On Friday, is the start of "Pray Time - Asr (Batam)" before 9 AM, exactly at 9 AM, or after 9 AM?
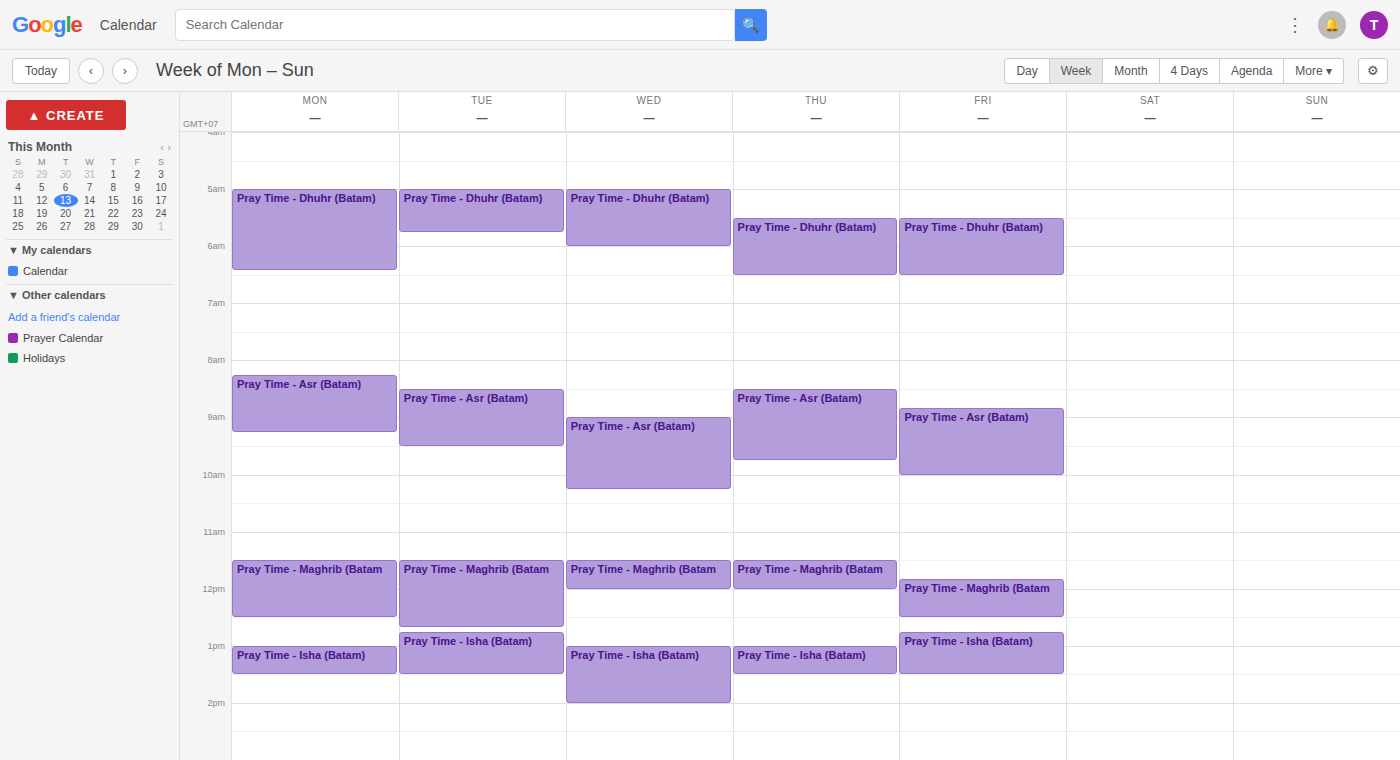
8:50 AM -- before 9 AM, 10 minutes above the 9 AM line.